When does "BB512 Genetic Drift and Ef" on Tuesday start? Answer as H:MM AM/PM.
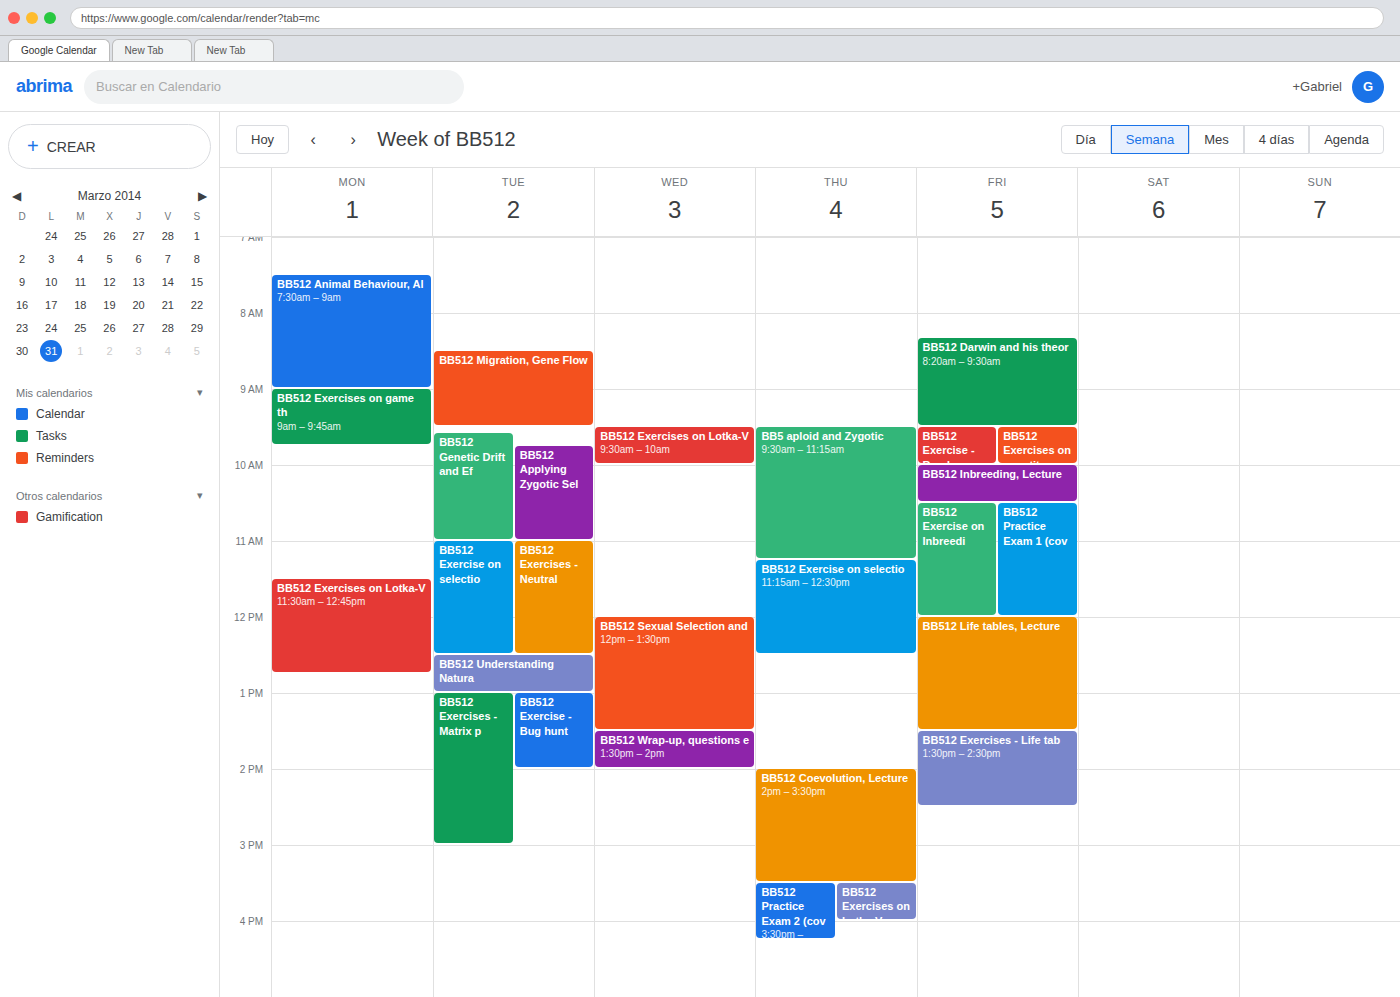
9:35 AM